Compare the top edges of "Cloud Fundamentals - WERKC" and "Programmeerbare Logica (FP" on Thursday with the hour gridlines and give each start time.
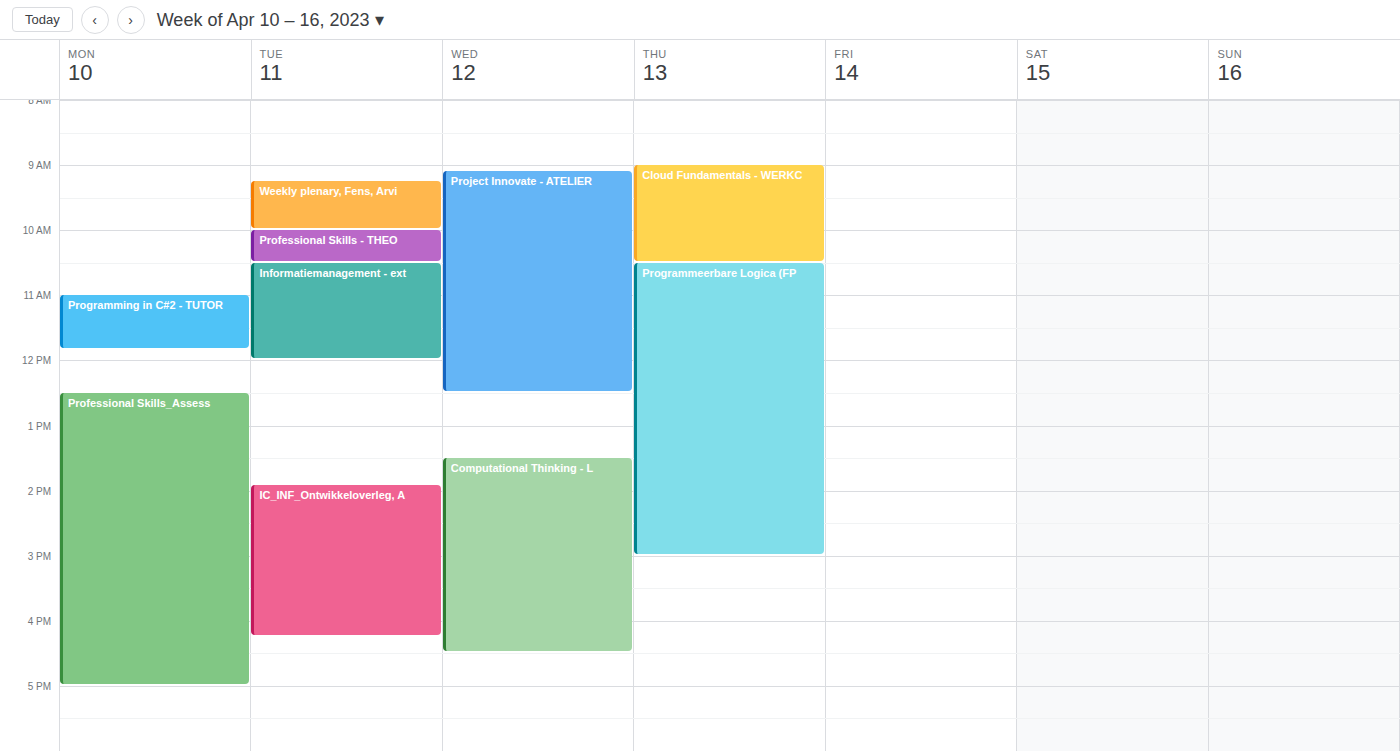
"Cloud Fundamentals - WERKC": 9:00 AM, exactly on the 9 AM line. "Programmeerbare Logica (FP": 10:30 AM, halfway between the 10 AM and 11 AM lines.